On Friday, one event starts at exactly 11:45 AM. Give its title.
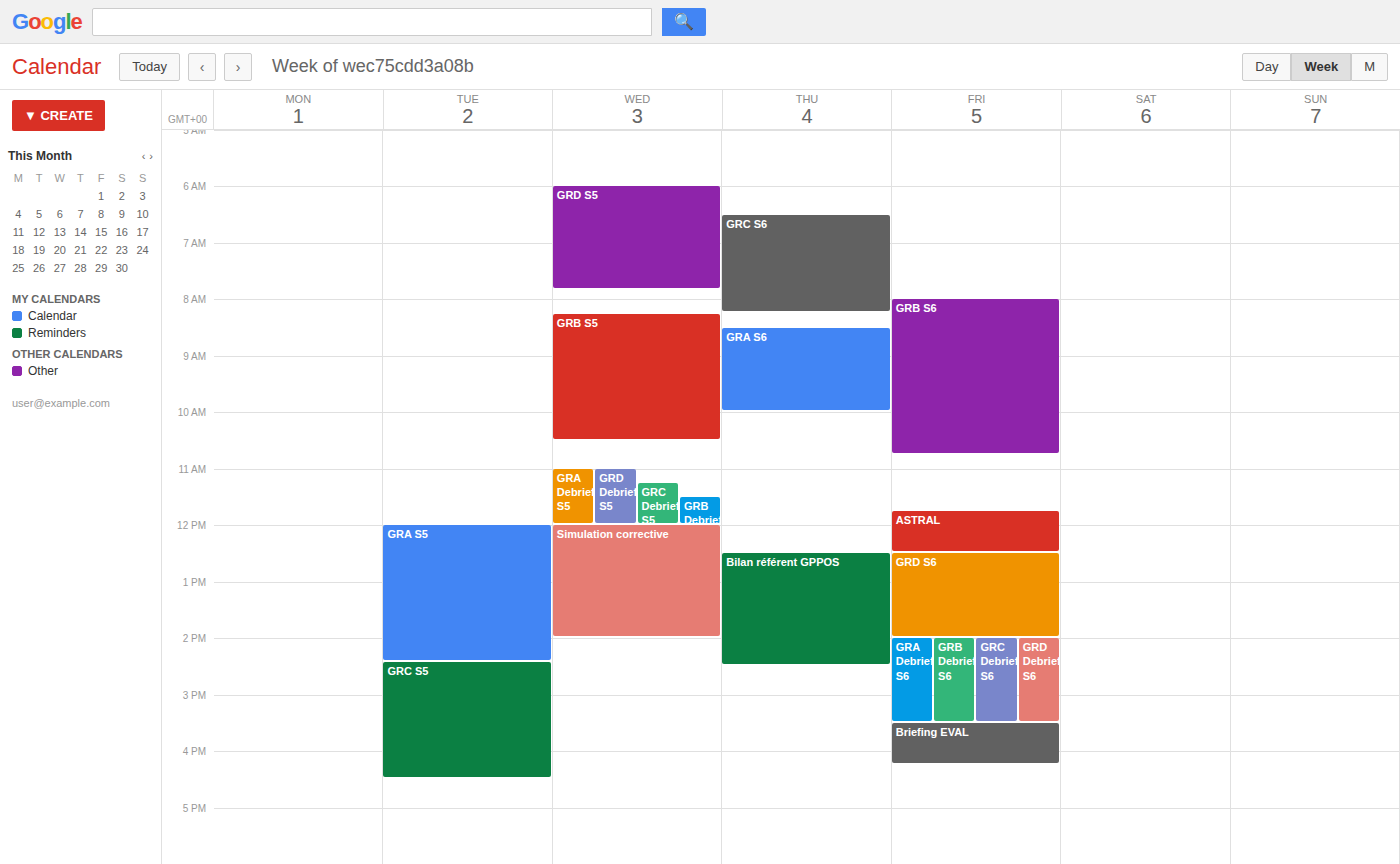
"ASTRAL"